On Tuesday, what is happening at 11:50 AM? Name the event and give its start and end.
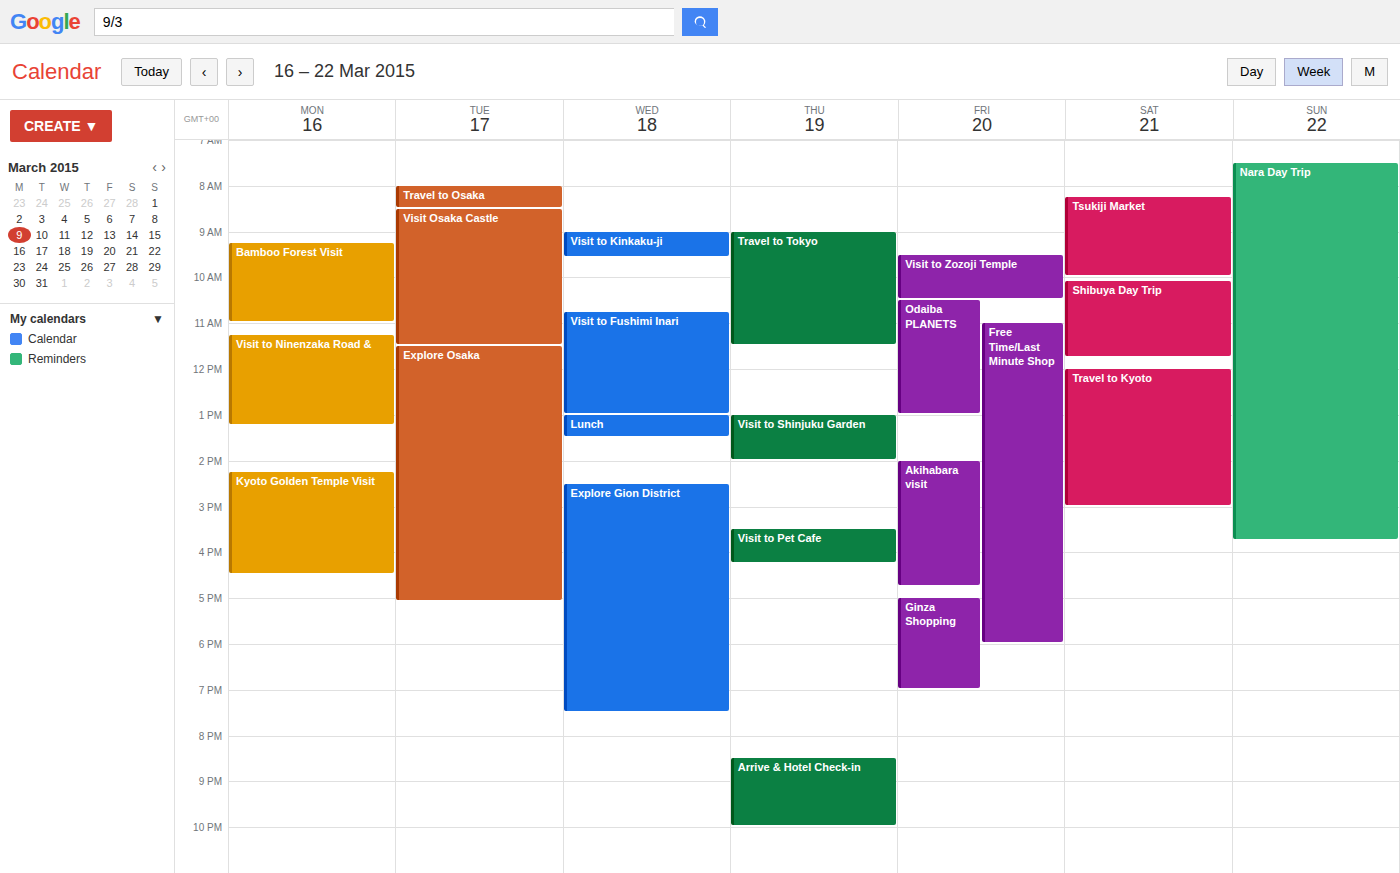
"Explore Osaka", 11:30 AM to 5:05 PM